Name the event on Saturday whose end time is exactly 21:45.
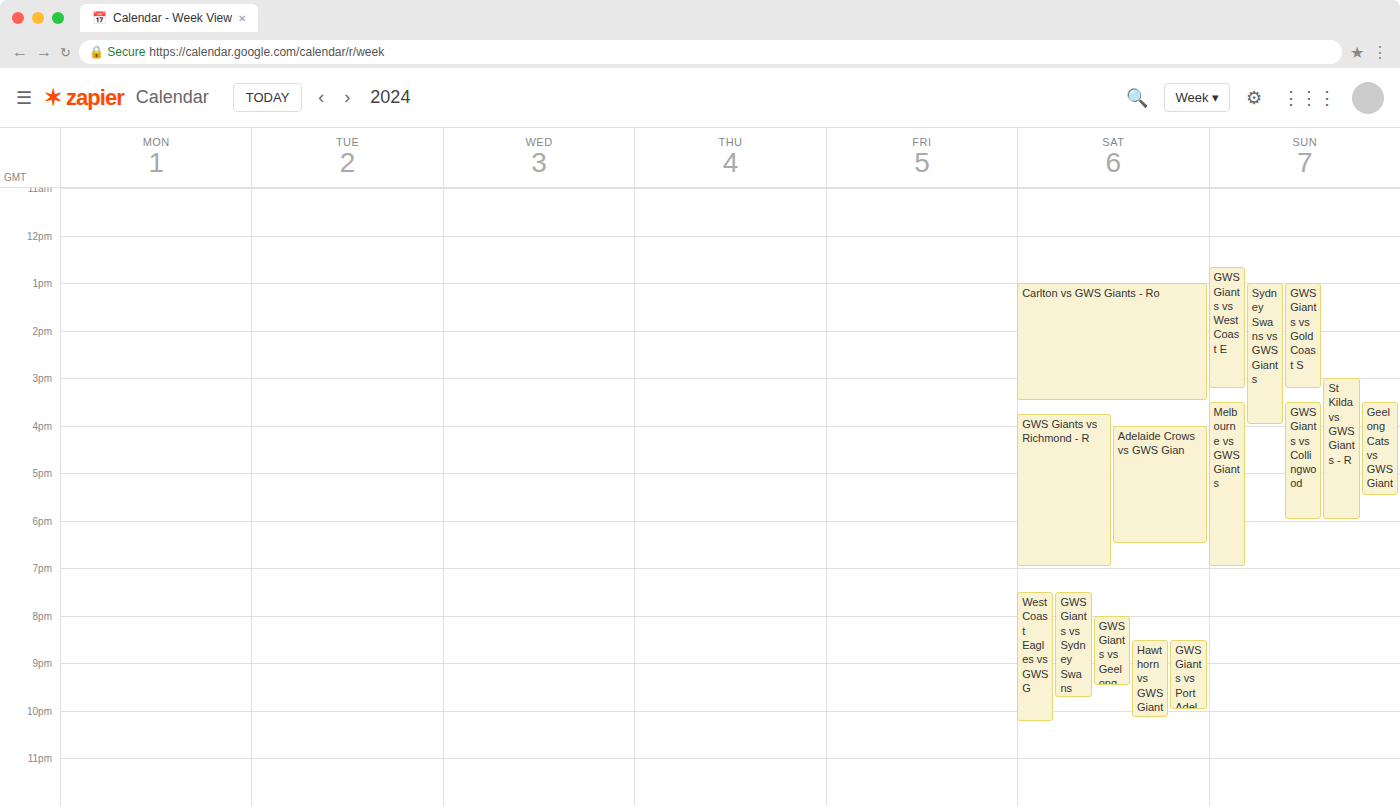
"GWS Giants vs Sydney Swans"